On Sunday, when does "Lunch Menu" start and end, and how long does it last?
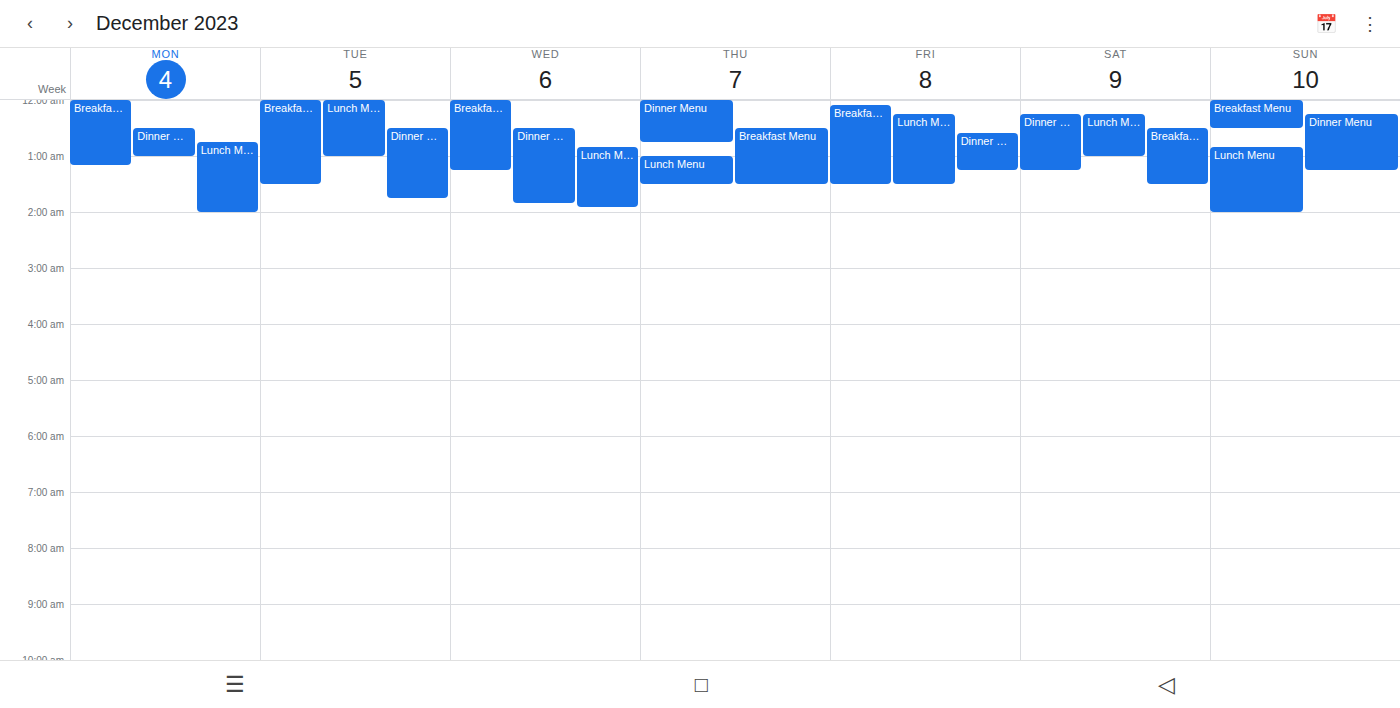
12:50 AM to 2:00 AM, 1 hour 10 minutes